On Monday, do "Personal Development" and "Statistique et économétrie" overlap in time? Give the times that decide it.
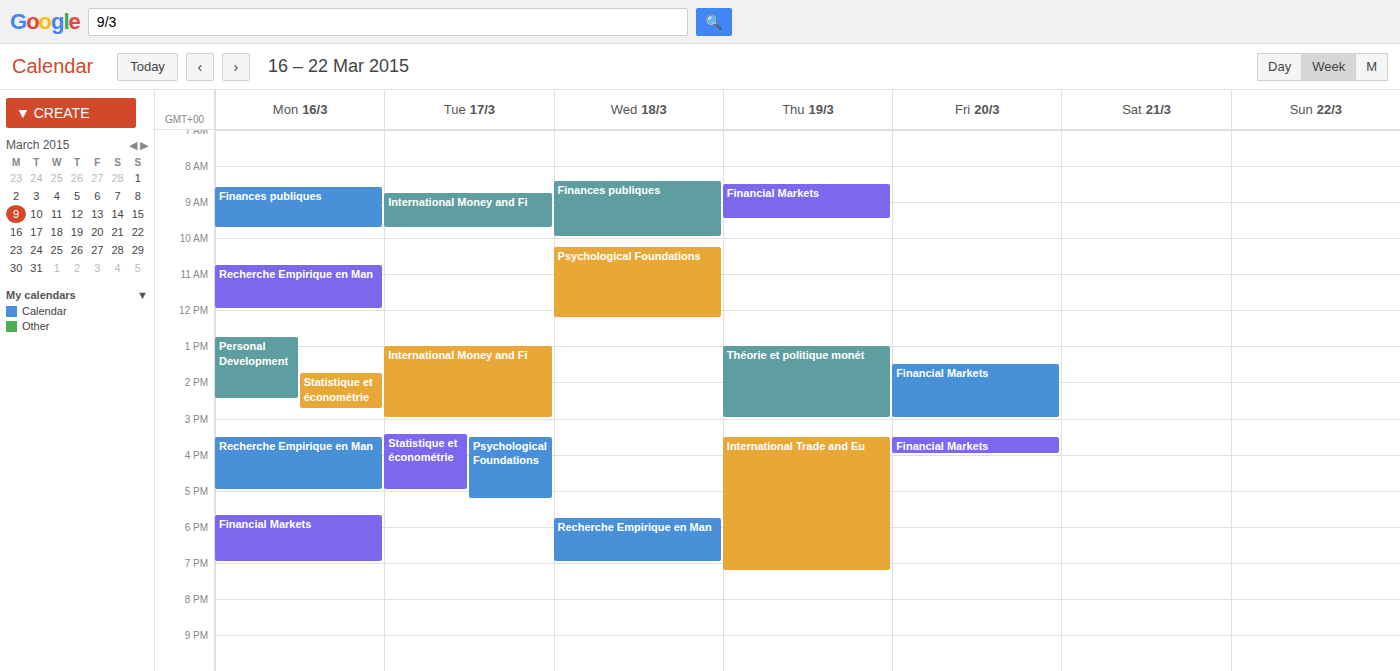
"Statistique et économétrie" starts at 1:45 PM, before "Personal Development" ends at 2:30 PM -- they overlap.